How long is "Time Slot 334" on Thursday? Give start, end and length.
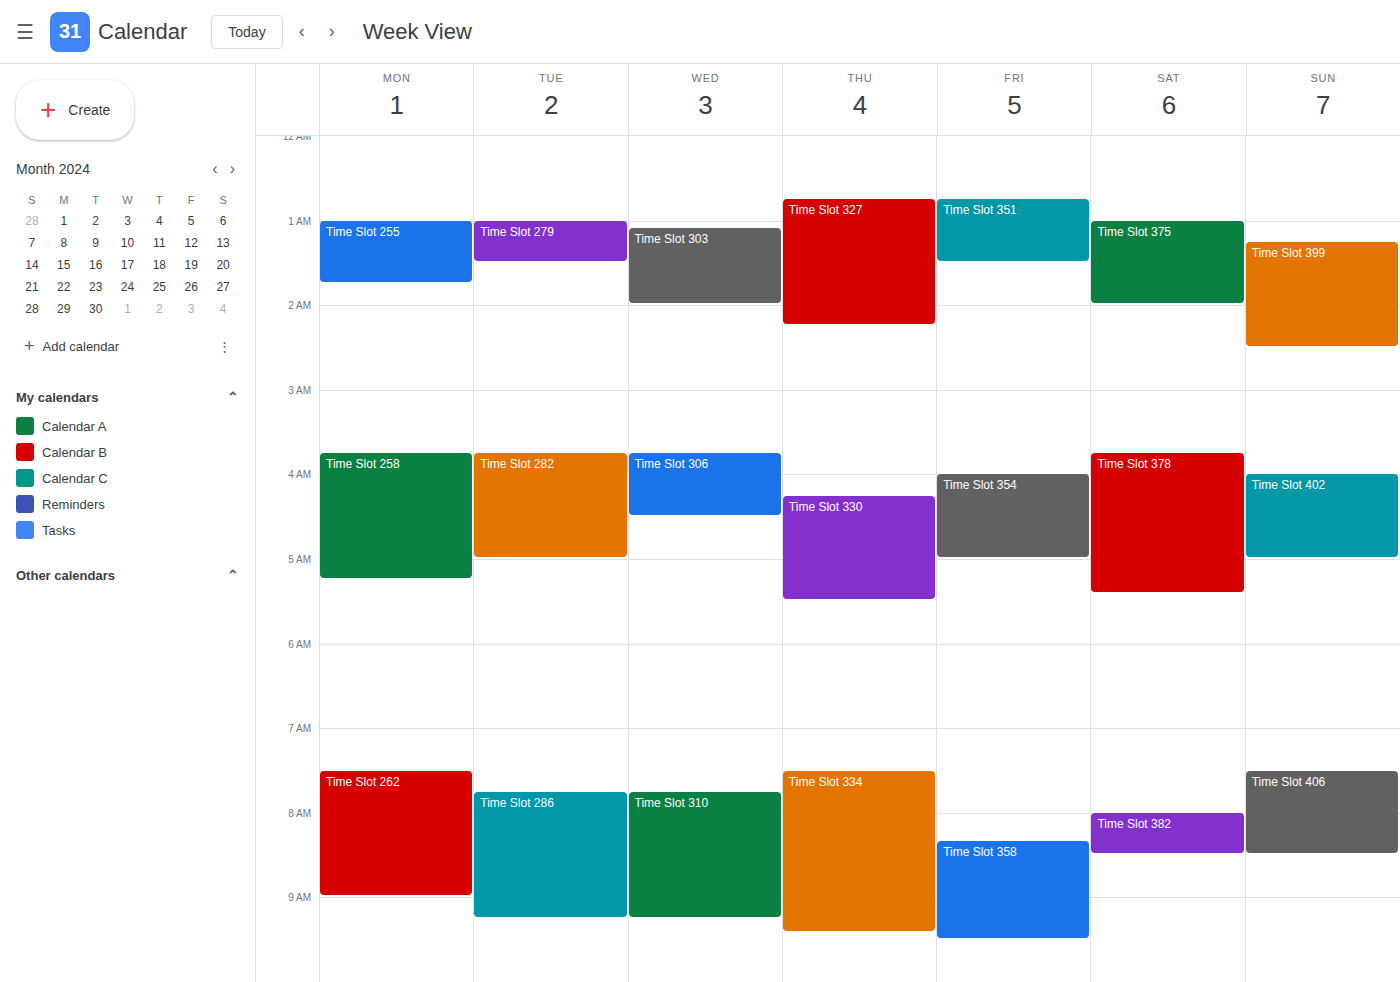
7:30 AM to 9:25 AM, 1 hour 55 minutes